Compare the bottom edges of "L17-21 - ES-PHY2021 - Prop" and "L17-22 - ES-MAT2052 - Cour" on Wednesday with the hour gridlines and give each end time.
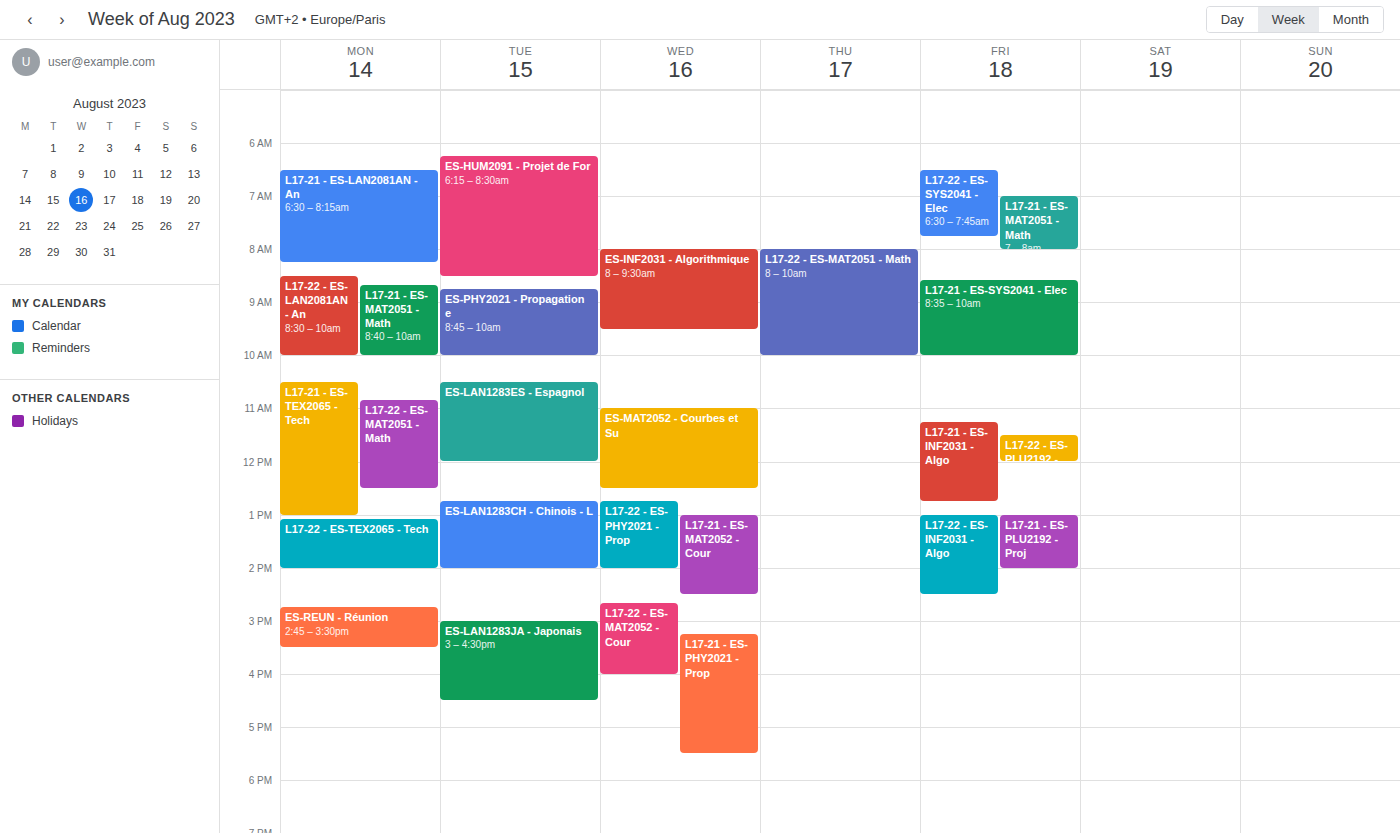
"L17-21 - ES-PHY2021 - Prop": 5:30 PM, halfway between the 5 PM and 6 PM lines. "L17-22 - ES-MAT2052 - Cour": 4:00 PM, exactly on the 4 PM line.